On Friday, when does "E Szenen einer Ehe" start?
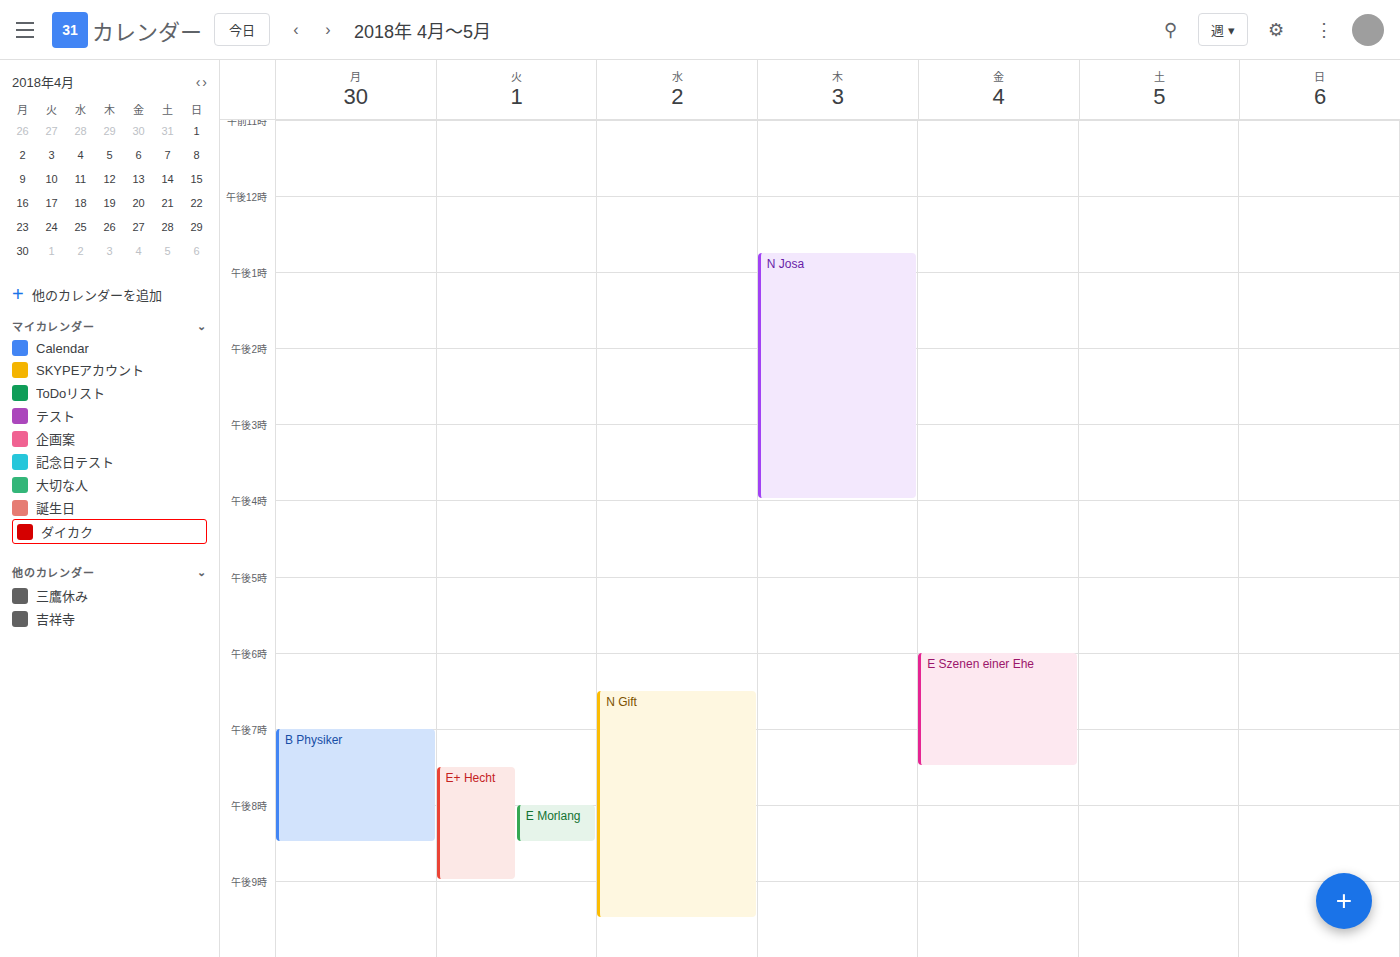
6:00 PM